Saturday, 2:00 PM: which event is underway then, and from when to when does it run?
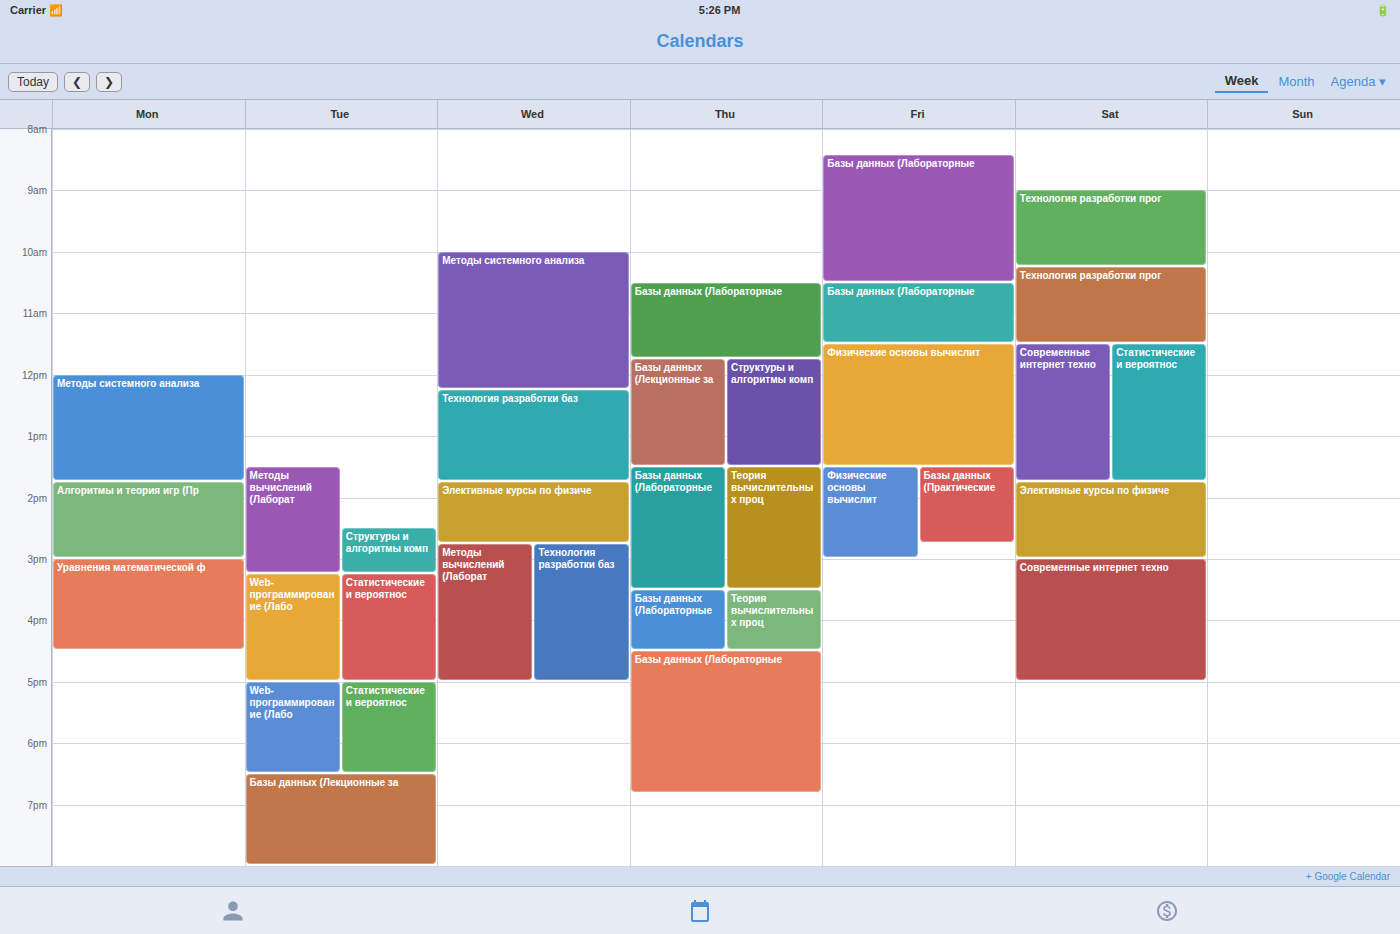
"Элективные курсы по физиче", 1:45 PM to 3:00 PM